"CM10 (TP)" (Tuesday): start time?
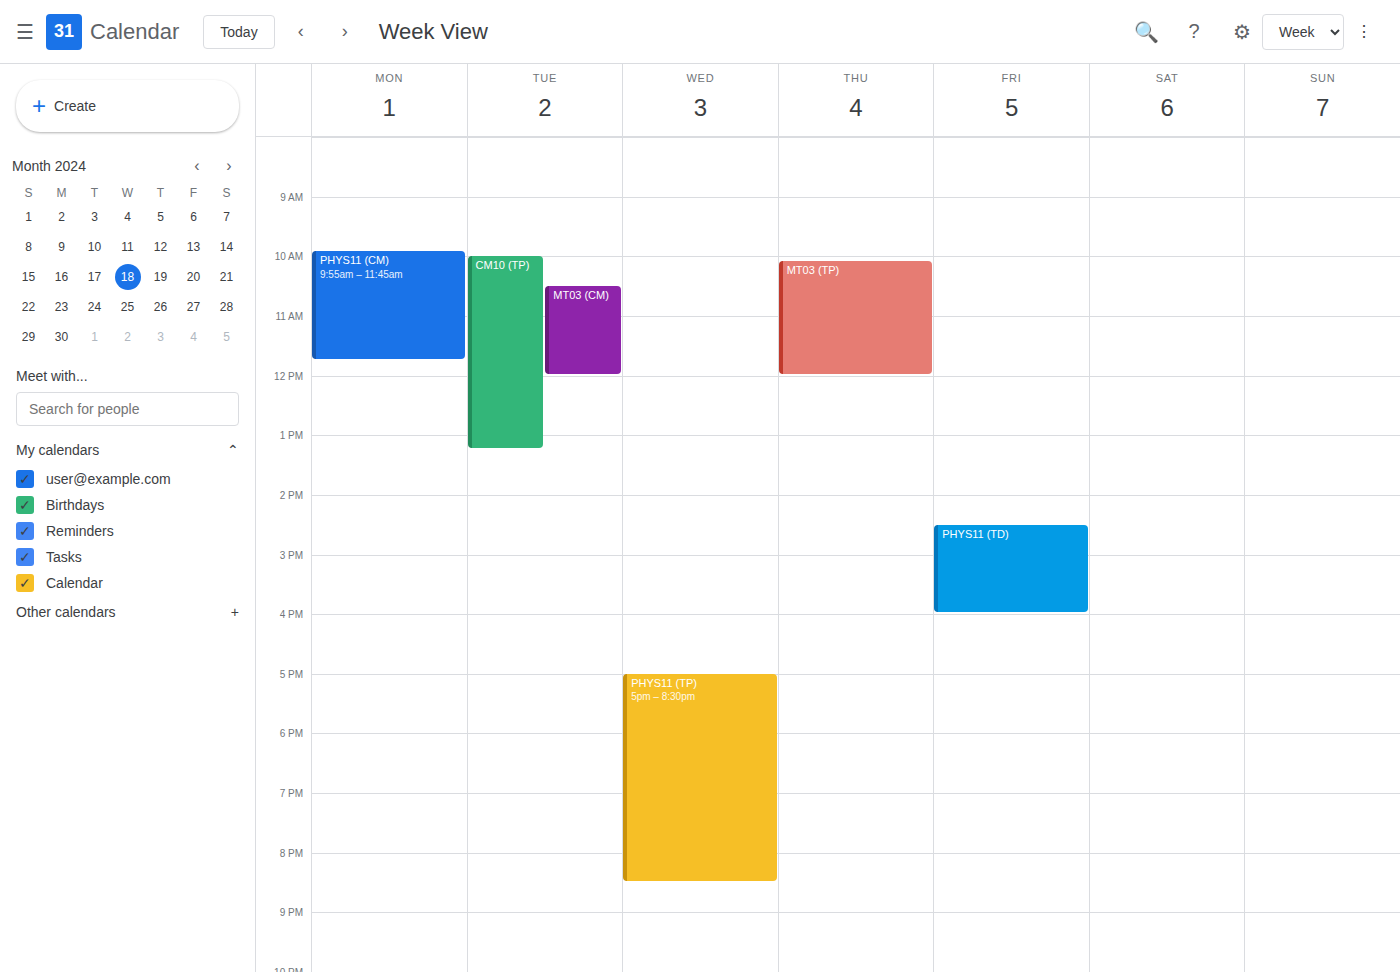
10:00 AM